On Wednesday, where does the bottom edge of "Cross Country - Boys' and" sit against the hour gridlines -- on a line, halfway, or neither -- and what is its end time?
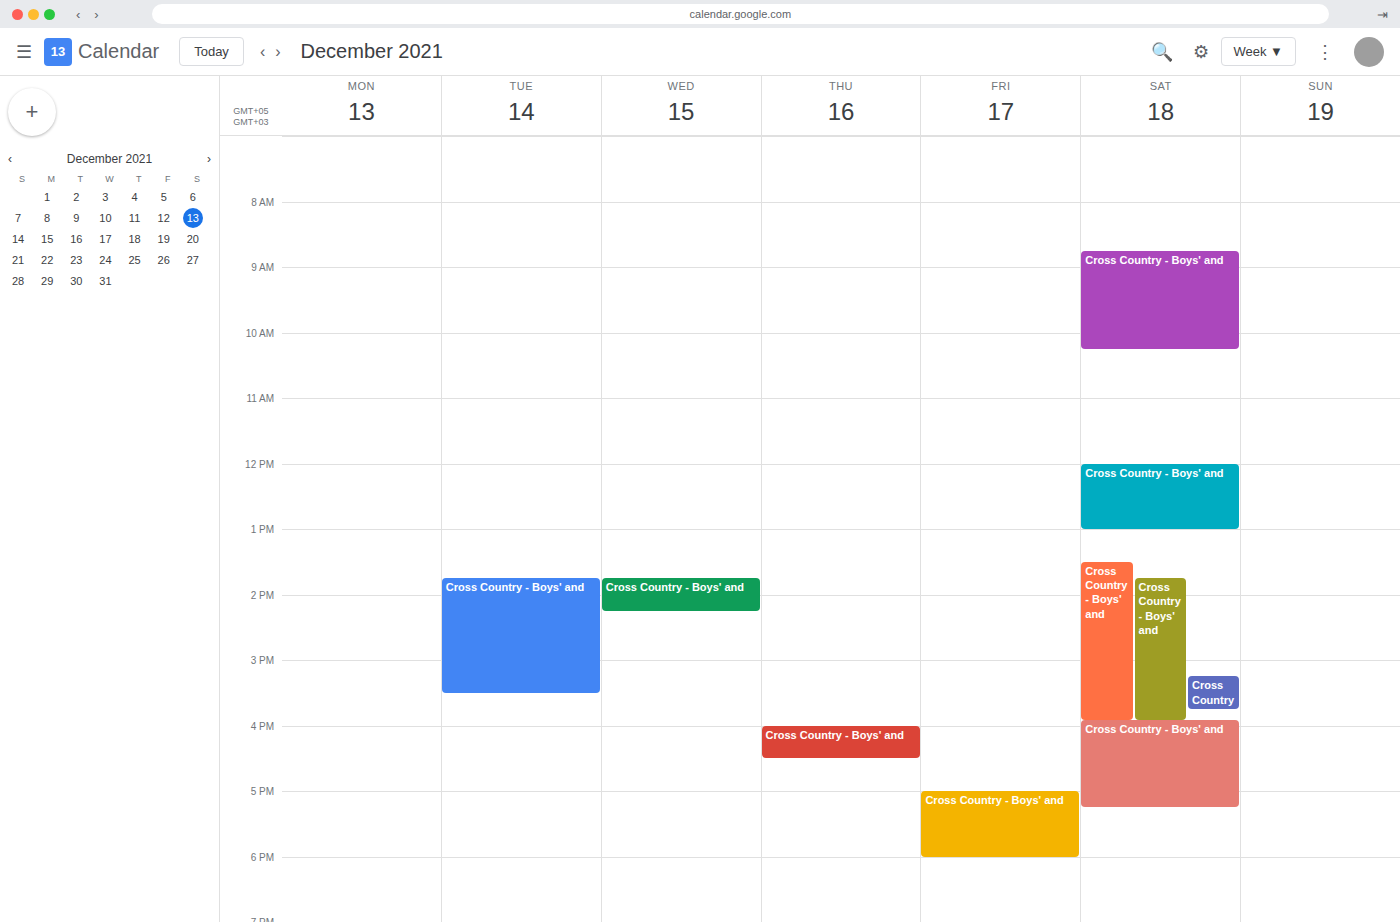
14:15 -- neither: a quarter of the way from the 14:00 line to the 15:00 line.